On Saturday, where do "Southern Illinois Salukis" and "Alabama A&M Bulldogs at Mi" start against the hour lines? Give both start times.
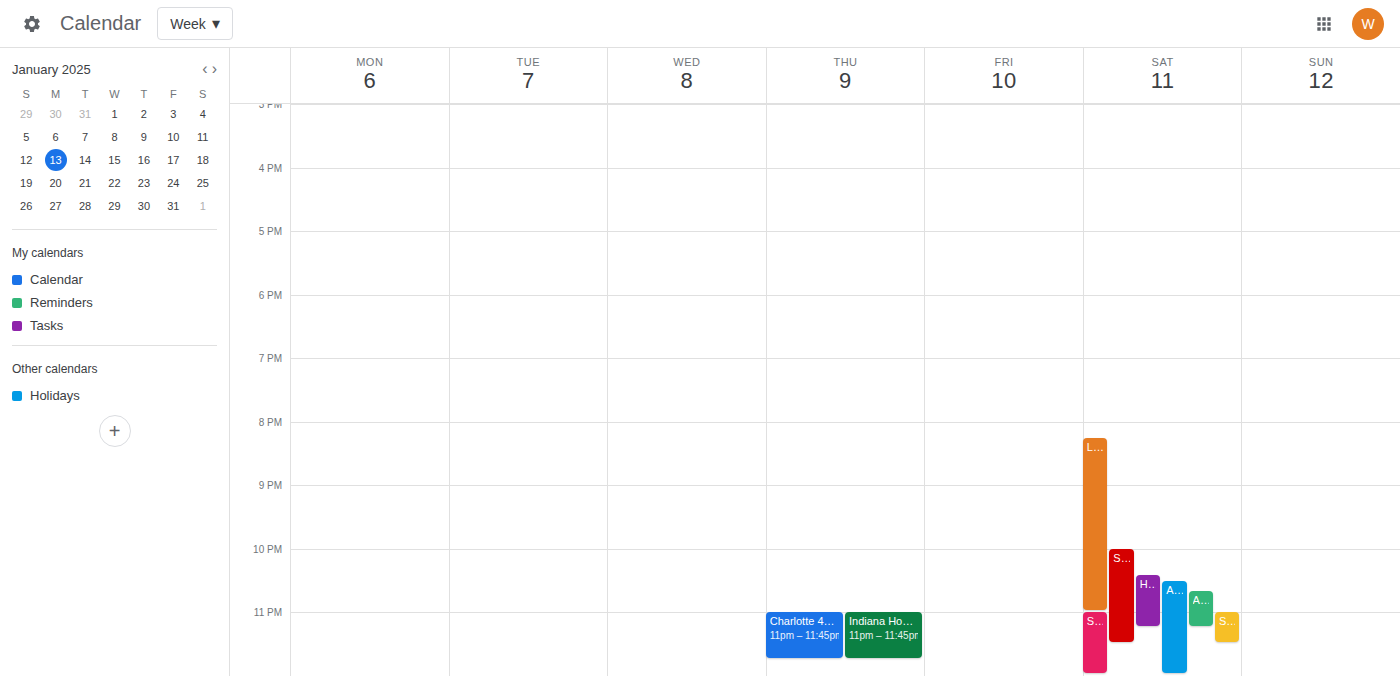
"Southern Illinois Salukis": 10:00 PM, exactly on the 10 PM line. "Alabama A&M Bulldogs at Mi": 10:30 PM, halfway between the 10 PM and 11 PM lines.